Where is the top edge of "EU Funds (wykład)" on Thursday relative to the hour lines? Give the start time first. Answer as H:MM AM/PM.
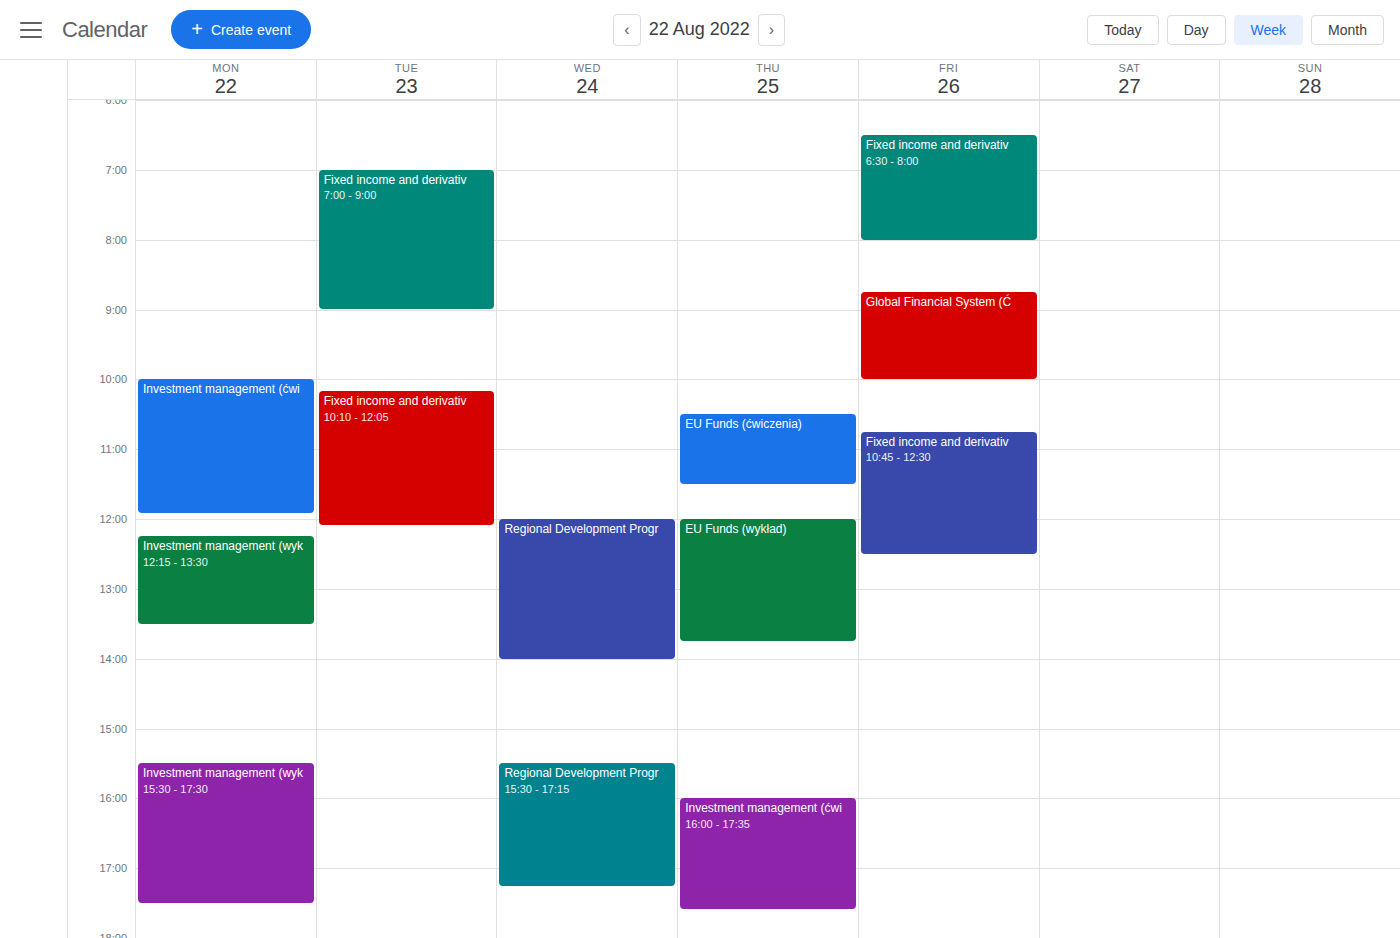
12:00 PM -- exactly on the 12 PM line.